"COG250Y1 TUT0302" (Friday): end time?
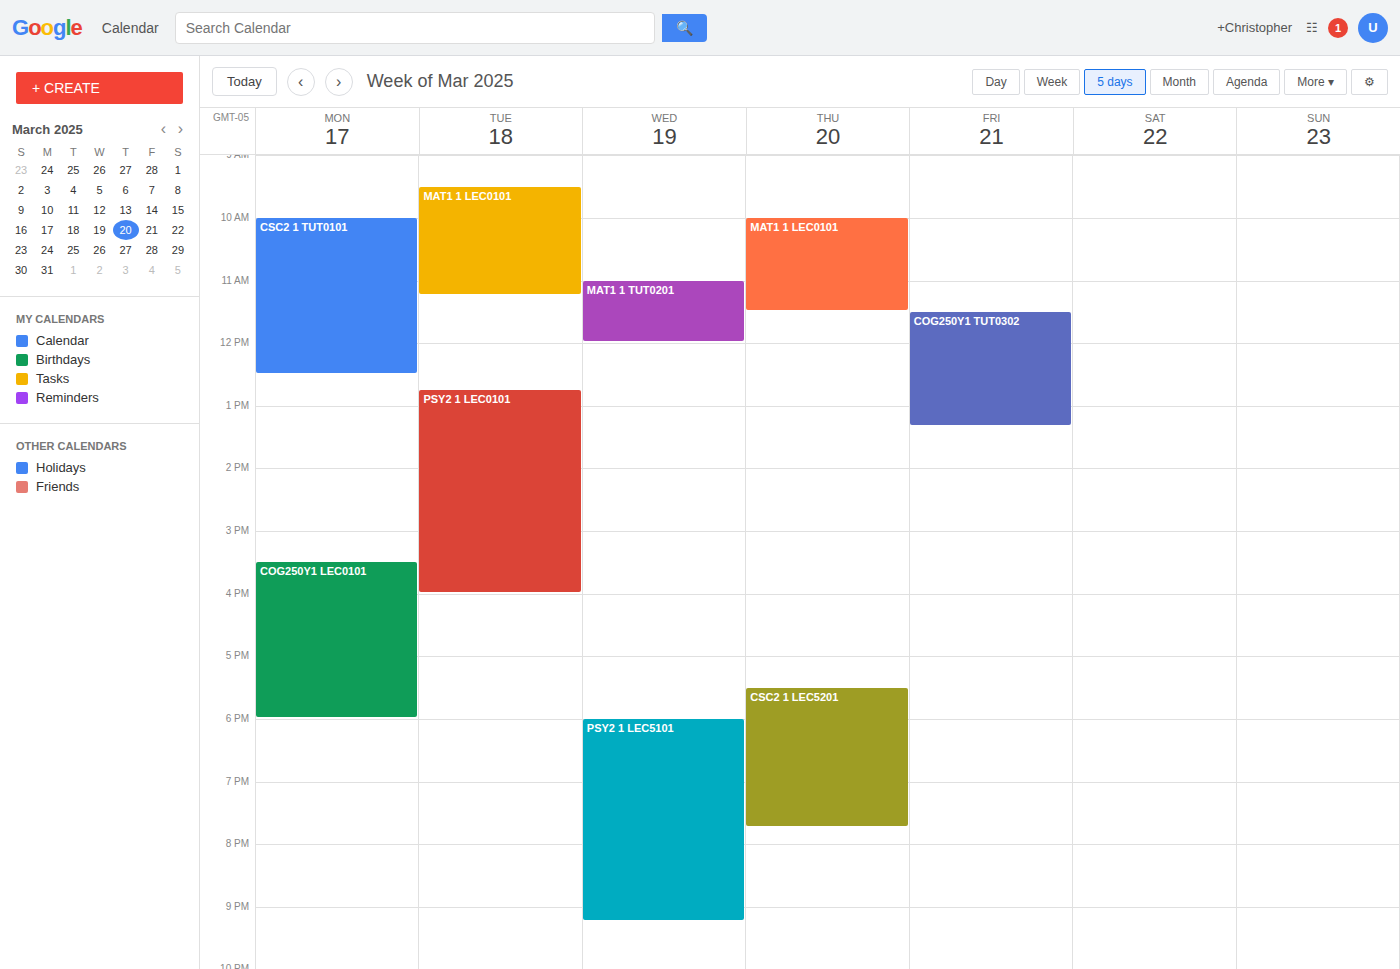
1:20 PM